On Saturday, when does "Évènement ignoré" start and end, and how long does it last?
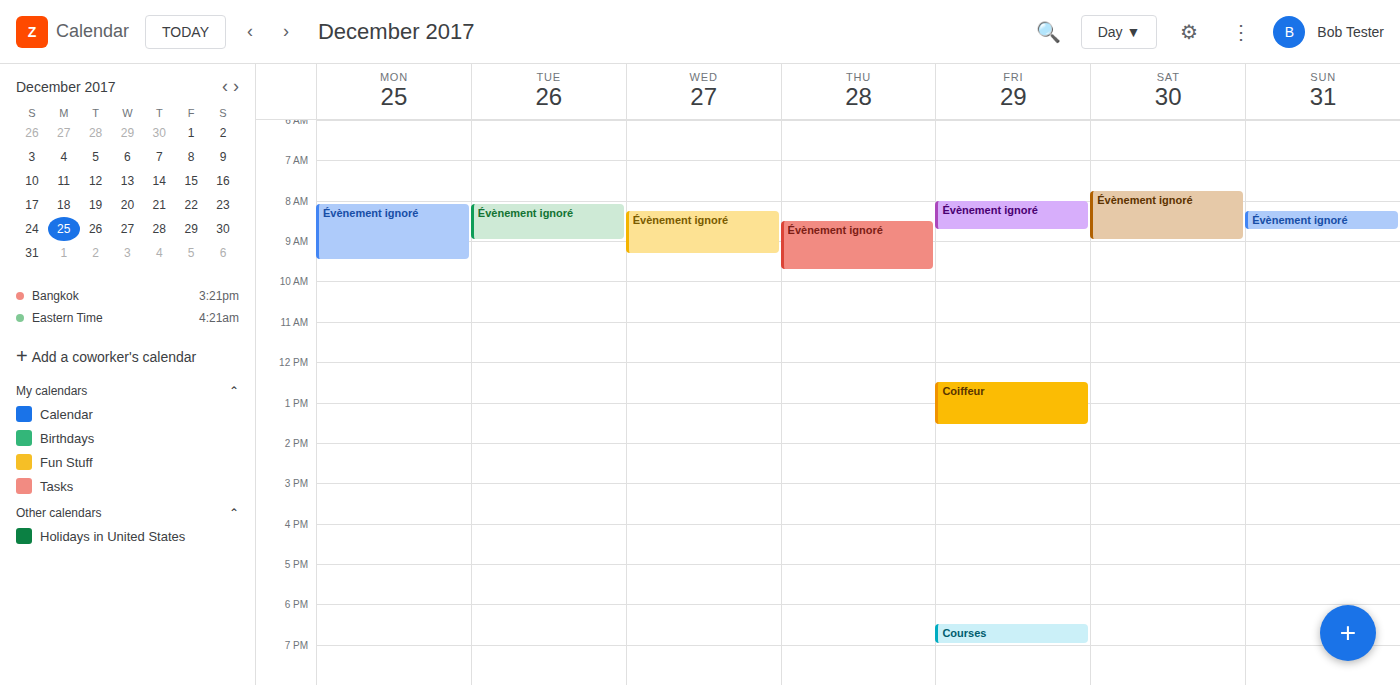
7:45 AM to 9:00 AM, 1 hour 15 minutes